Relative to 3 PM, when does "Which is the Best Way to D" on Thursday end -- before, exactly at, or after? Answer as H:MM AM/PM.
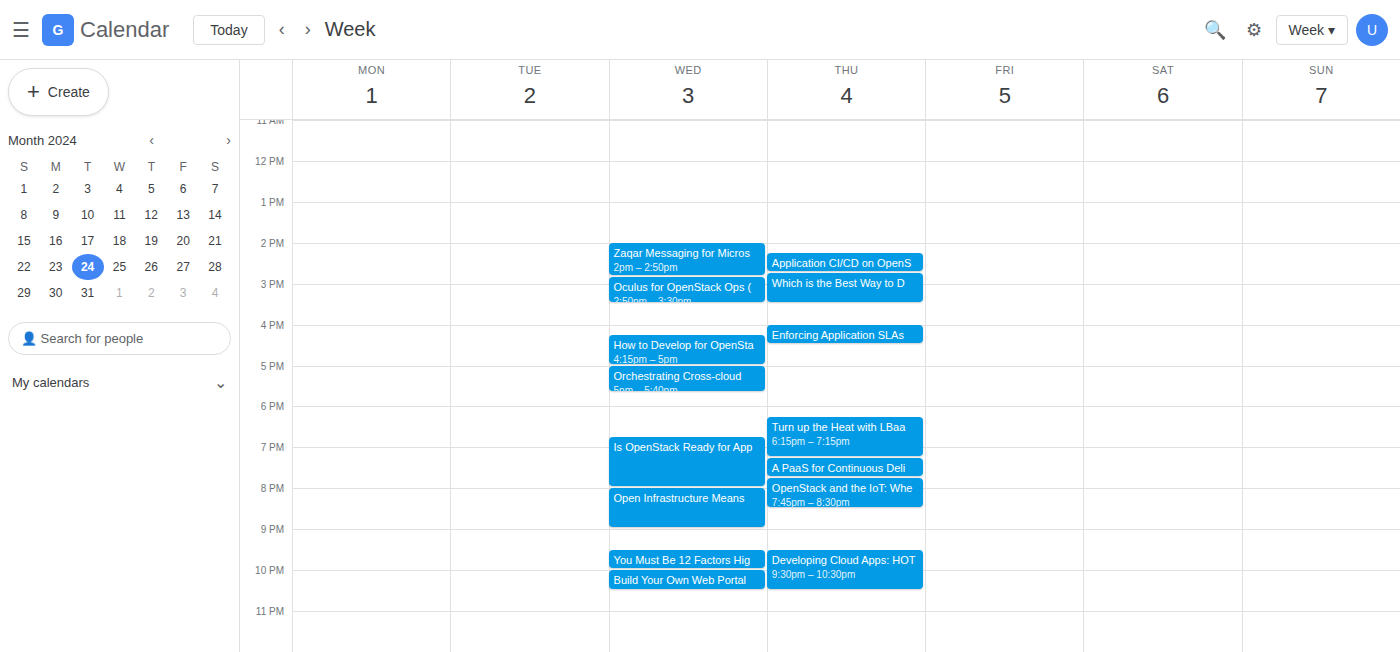
3:30 PM -- after 3 PM, 30 minutes below the 3 PM line.